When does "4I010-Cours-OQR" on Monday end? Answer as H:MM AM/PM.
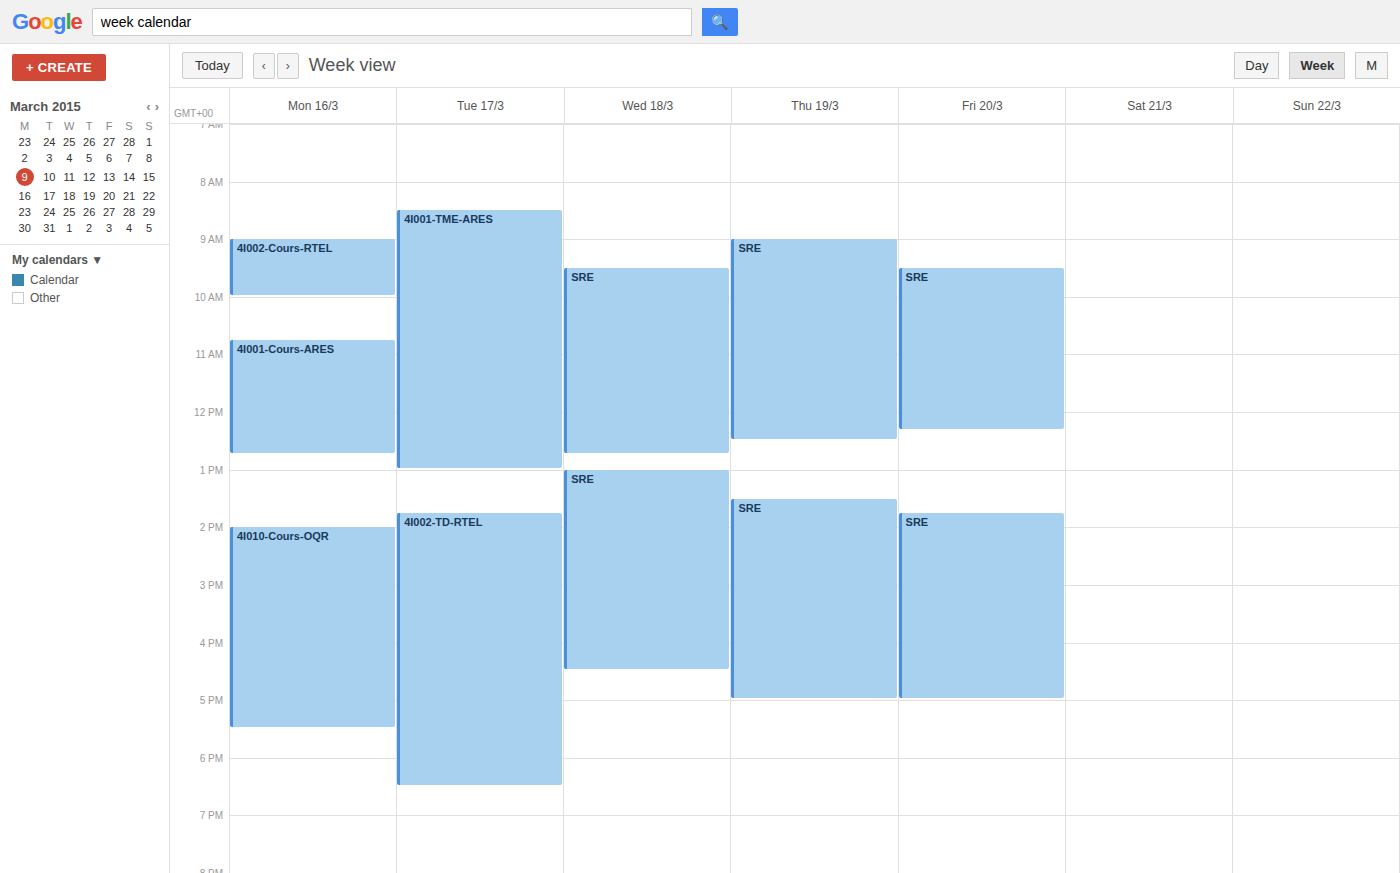
5:30 PM